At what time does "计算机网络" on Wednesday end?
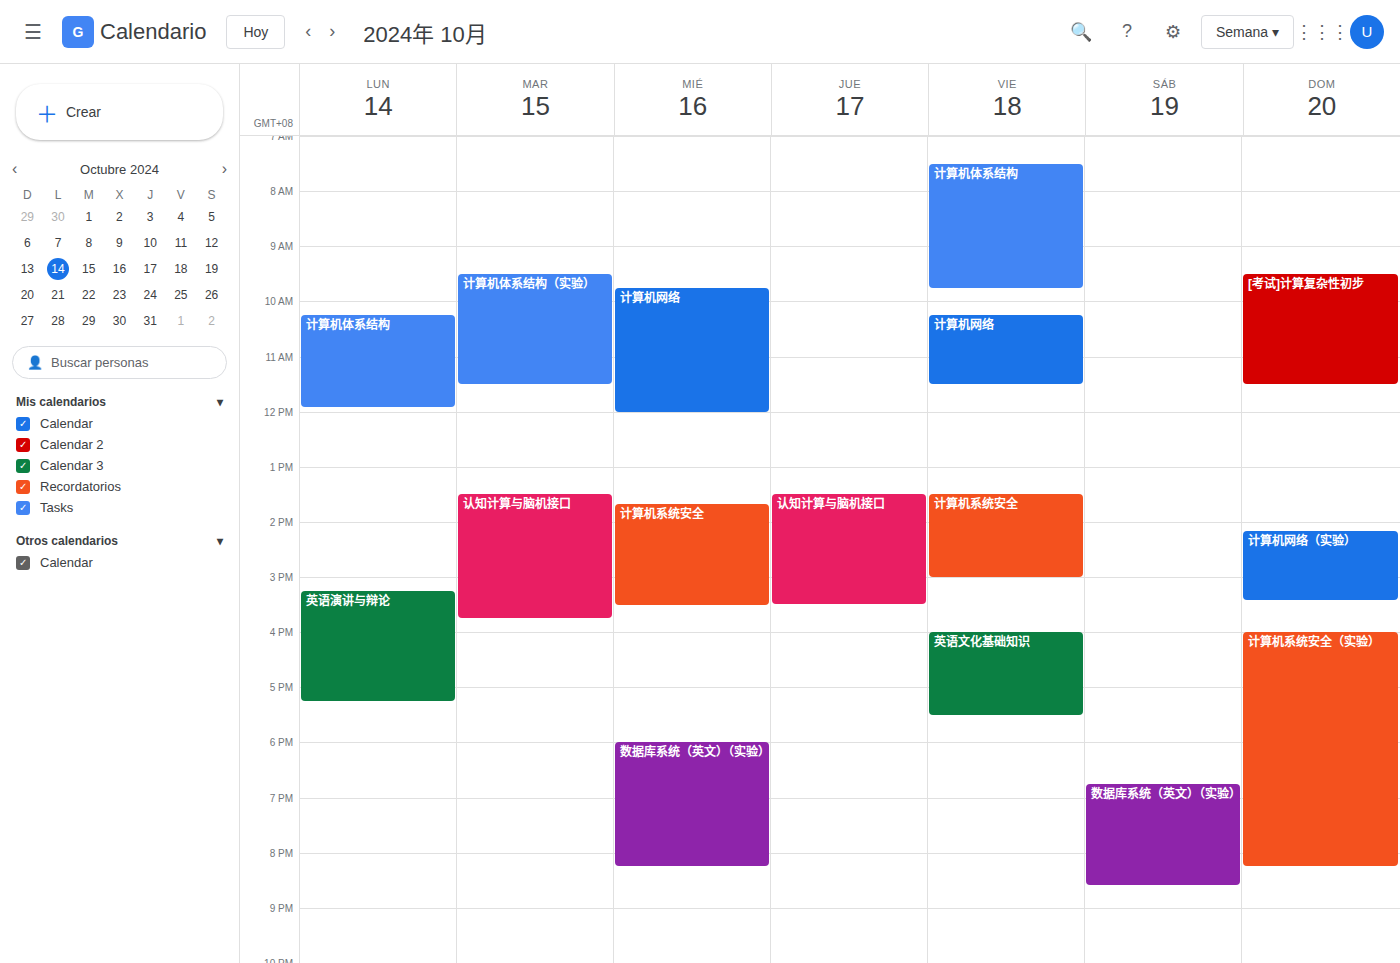
12:00